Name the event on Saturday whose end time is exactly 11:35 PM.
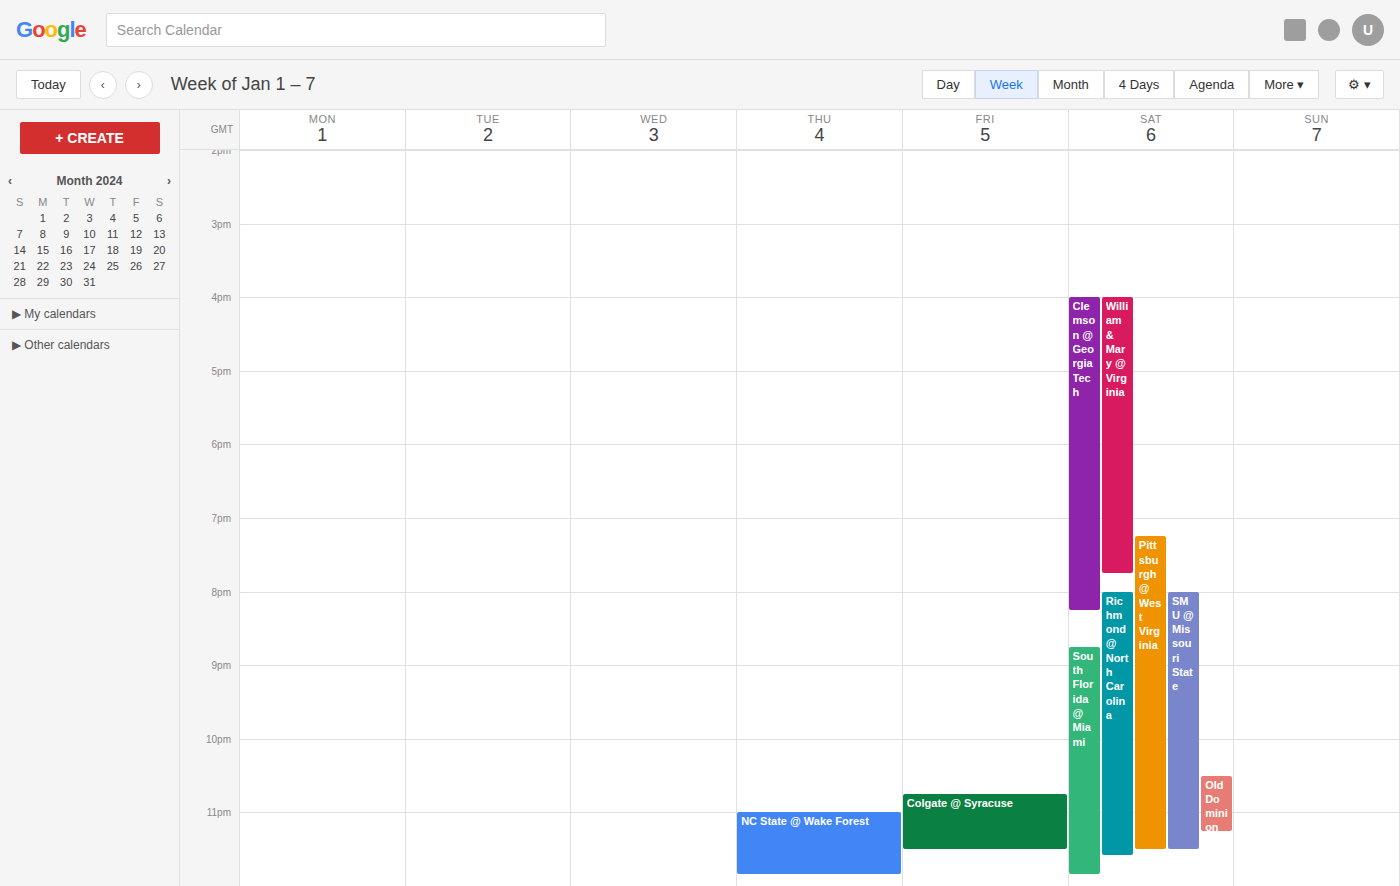
"Richmond @ North Carolina"